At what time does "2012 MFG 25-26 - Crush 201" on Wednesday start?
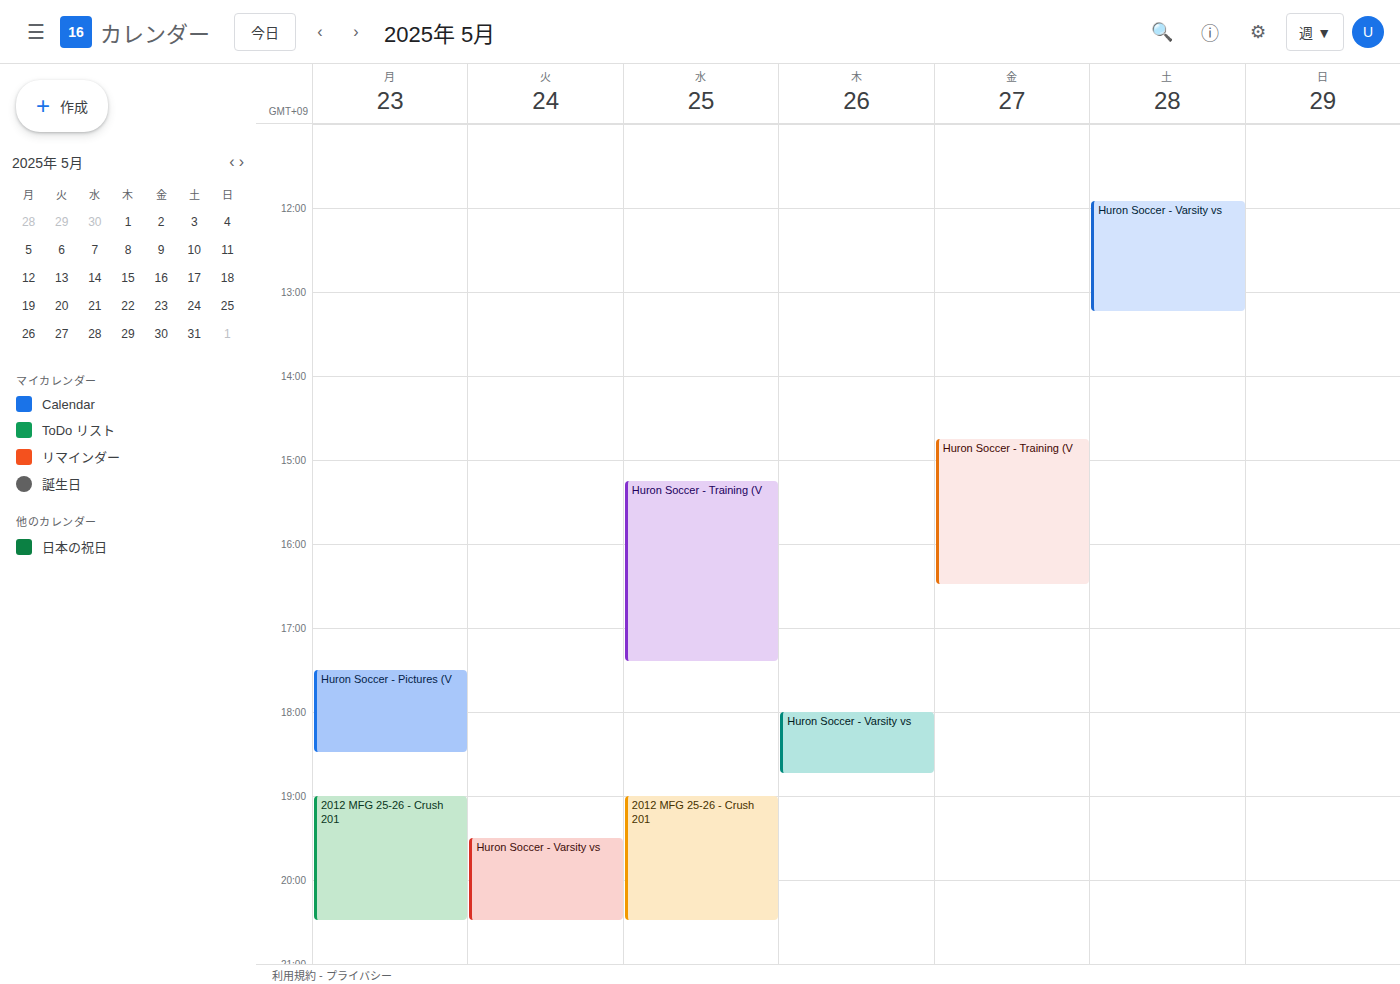
7:00 PM